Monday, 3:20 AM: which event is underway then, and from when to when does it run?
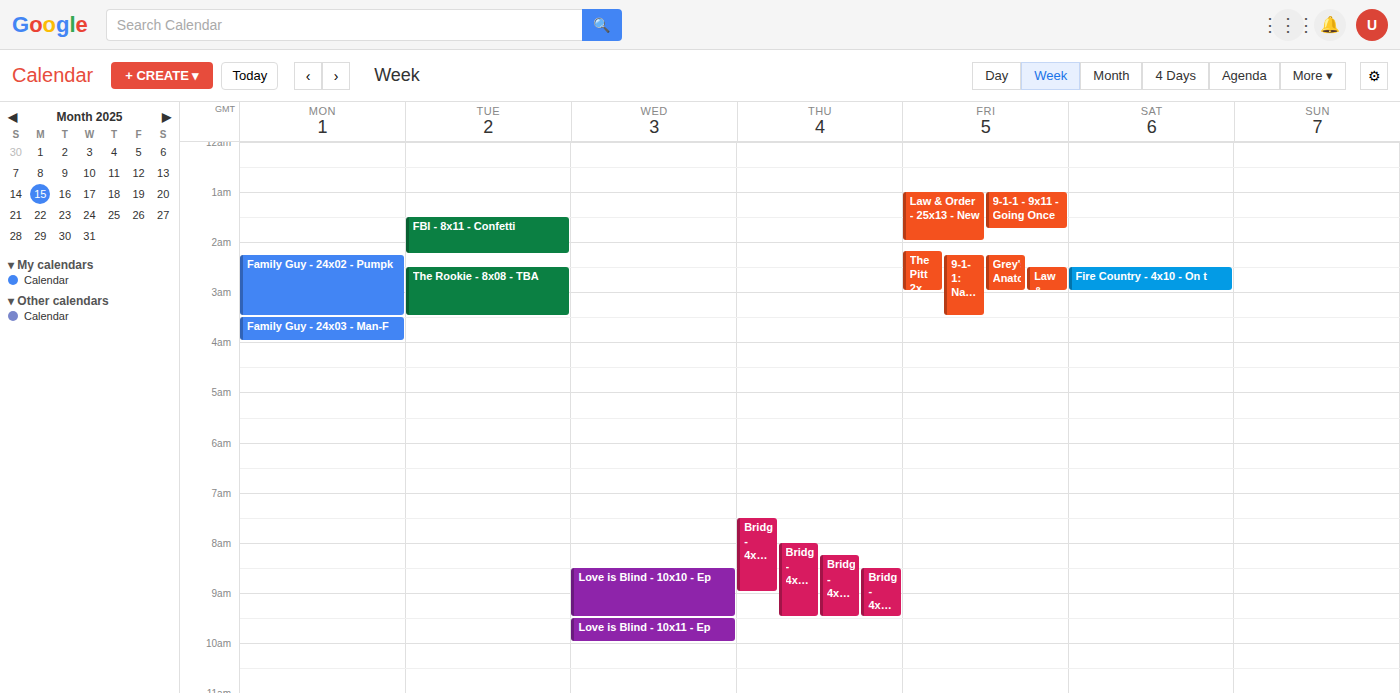
"Family Guy - 24x02 - Pumpk", 2:15 AM to 3:30 AM